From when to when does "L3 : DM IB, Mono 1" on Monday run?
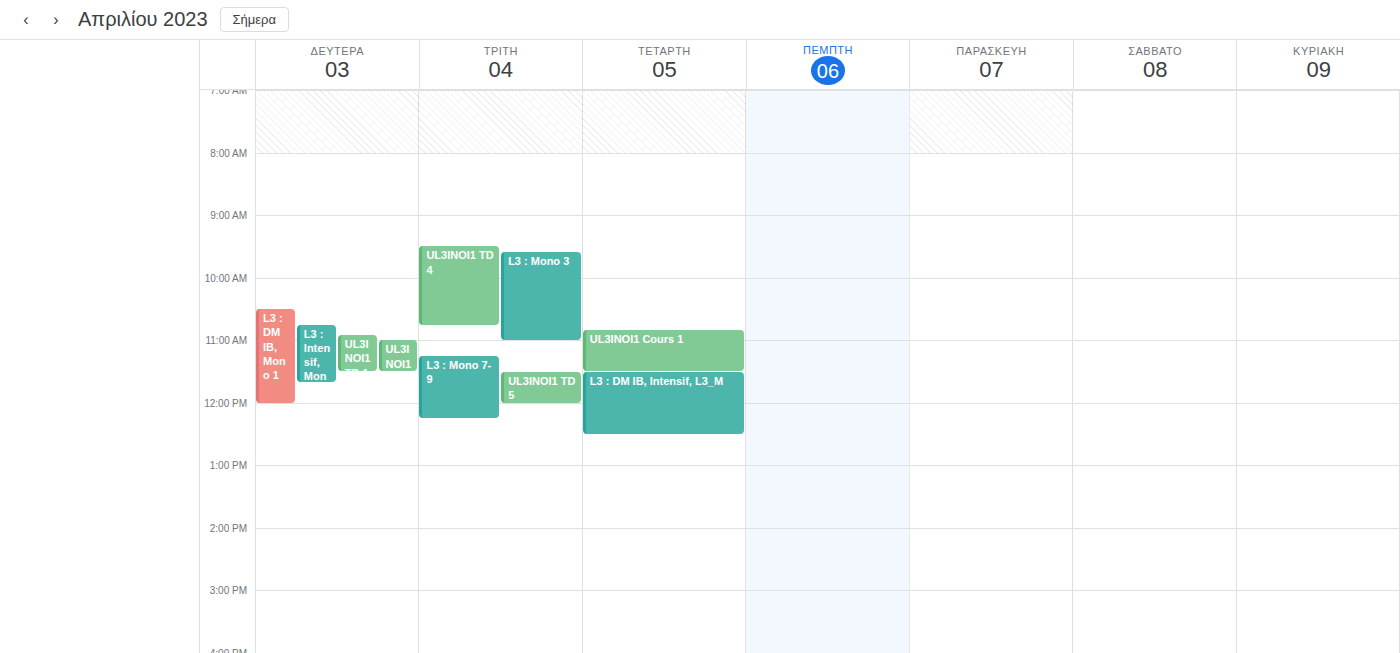
10:30 to 12:00